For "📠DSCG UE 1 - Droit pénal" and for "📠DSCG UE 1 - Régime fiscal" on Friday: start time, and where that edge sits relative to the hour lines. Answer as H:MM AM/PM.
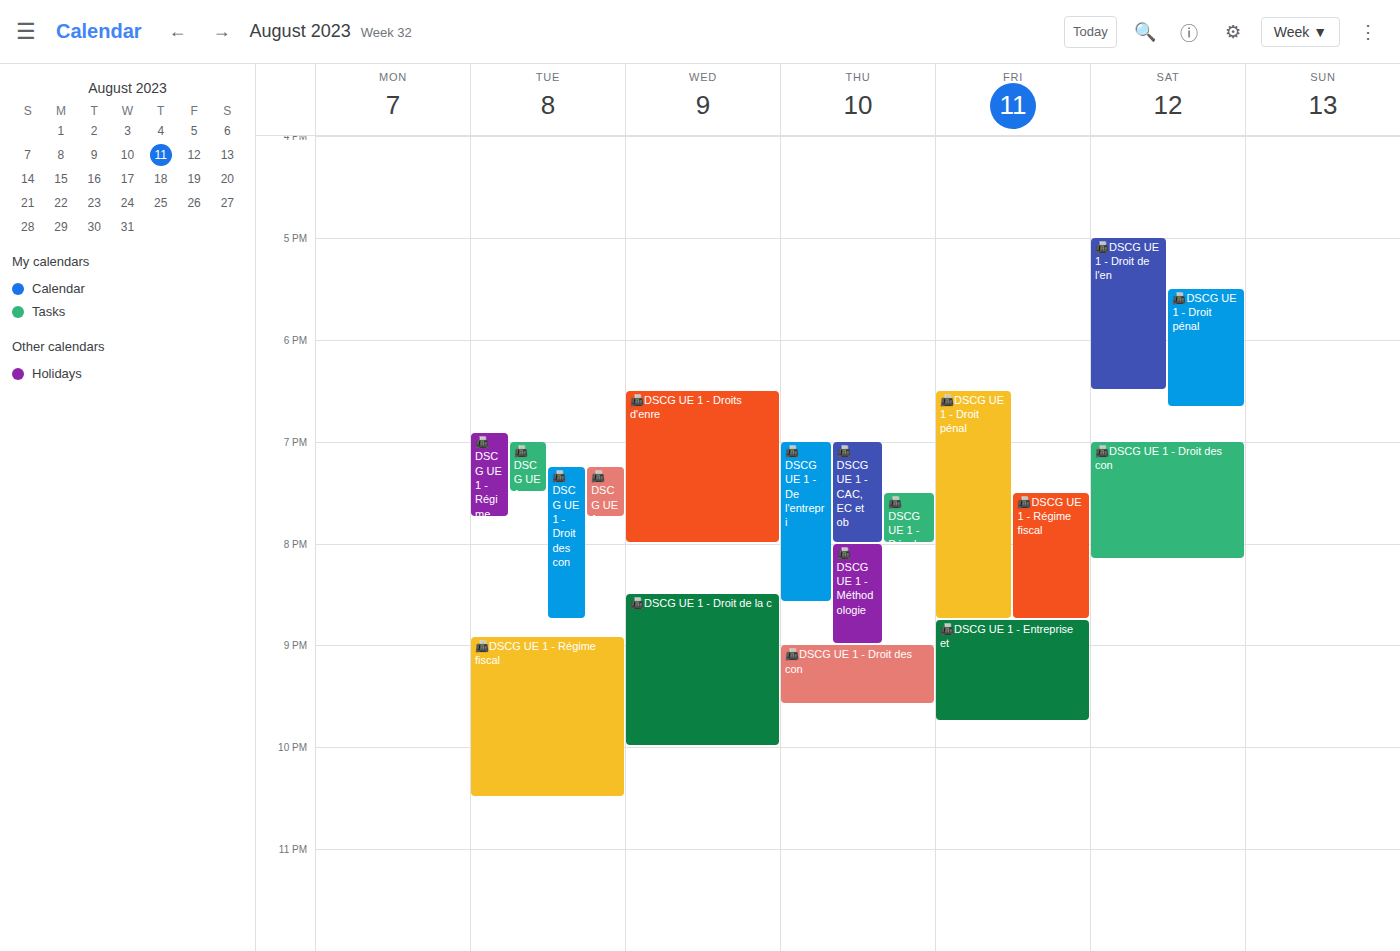
"📠DSCG UE 1 - Droit pénal": 6:30 PM, halfway between the 6 PM and 7 PM lines. "📠DSCG UE 1 - Régime fiscal": 7:30 PM, halfway between the 7 PM and 8 PM lines.